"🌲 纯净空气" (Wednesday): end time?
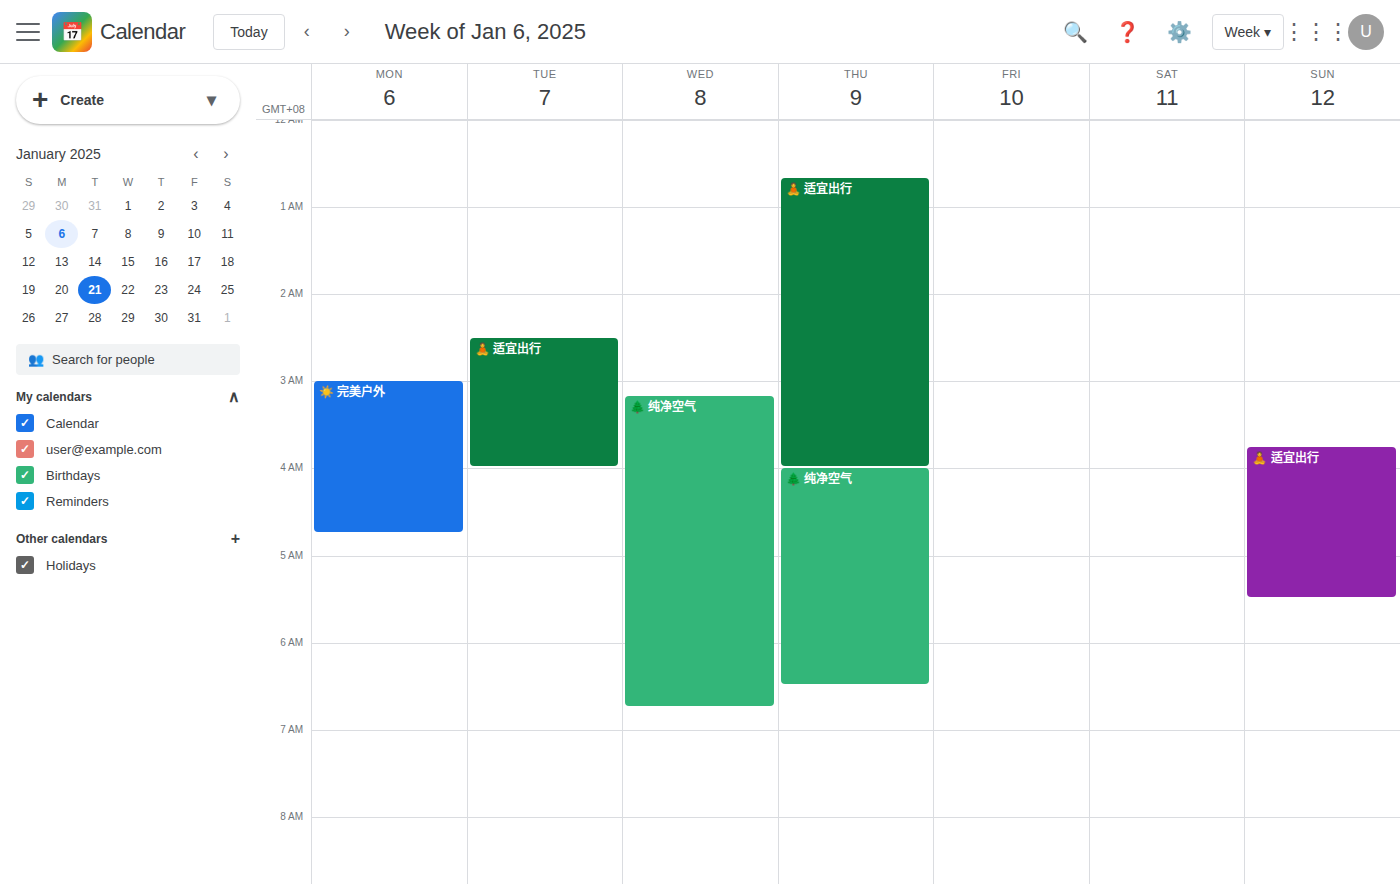
6:45 AM